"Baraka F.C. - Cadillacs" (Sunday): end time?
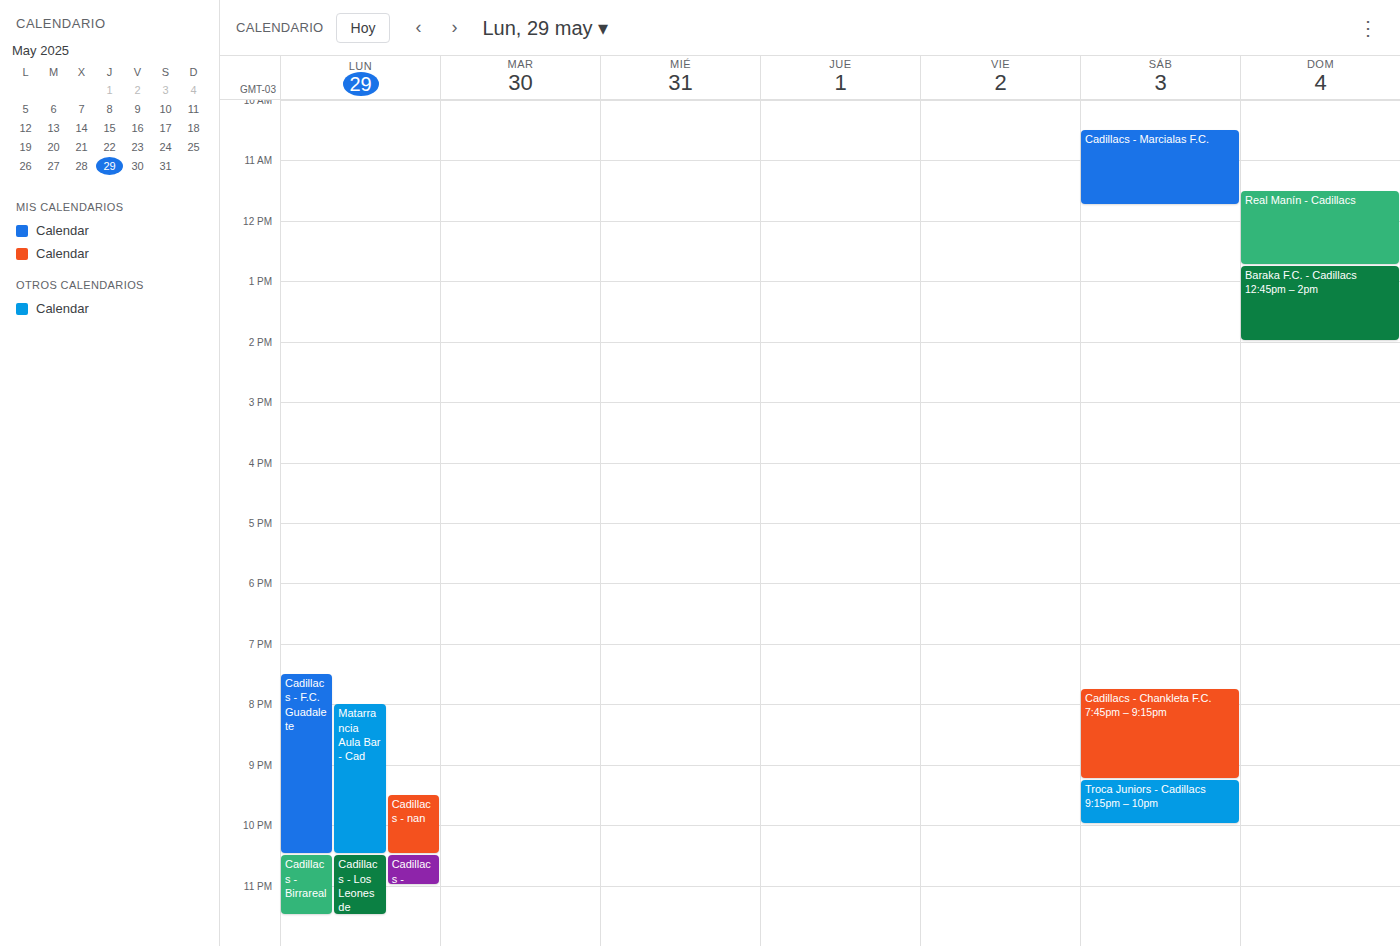
2:00 PM